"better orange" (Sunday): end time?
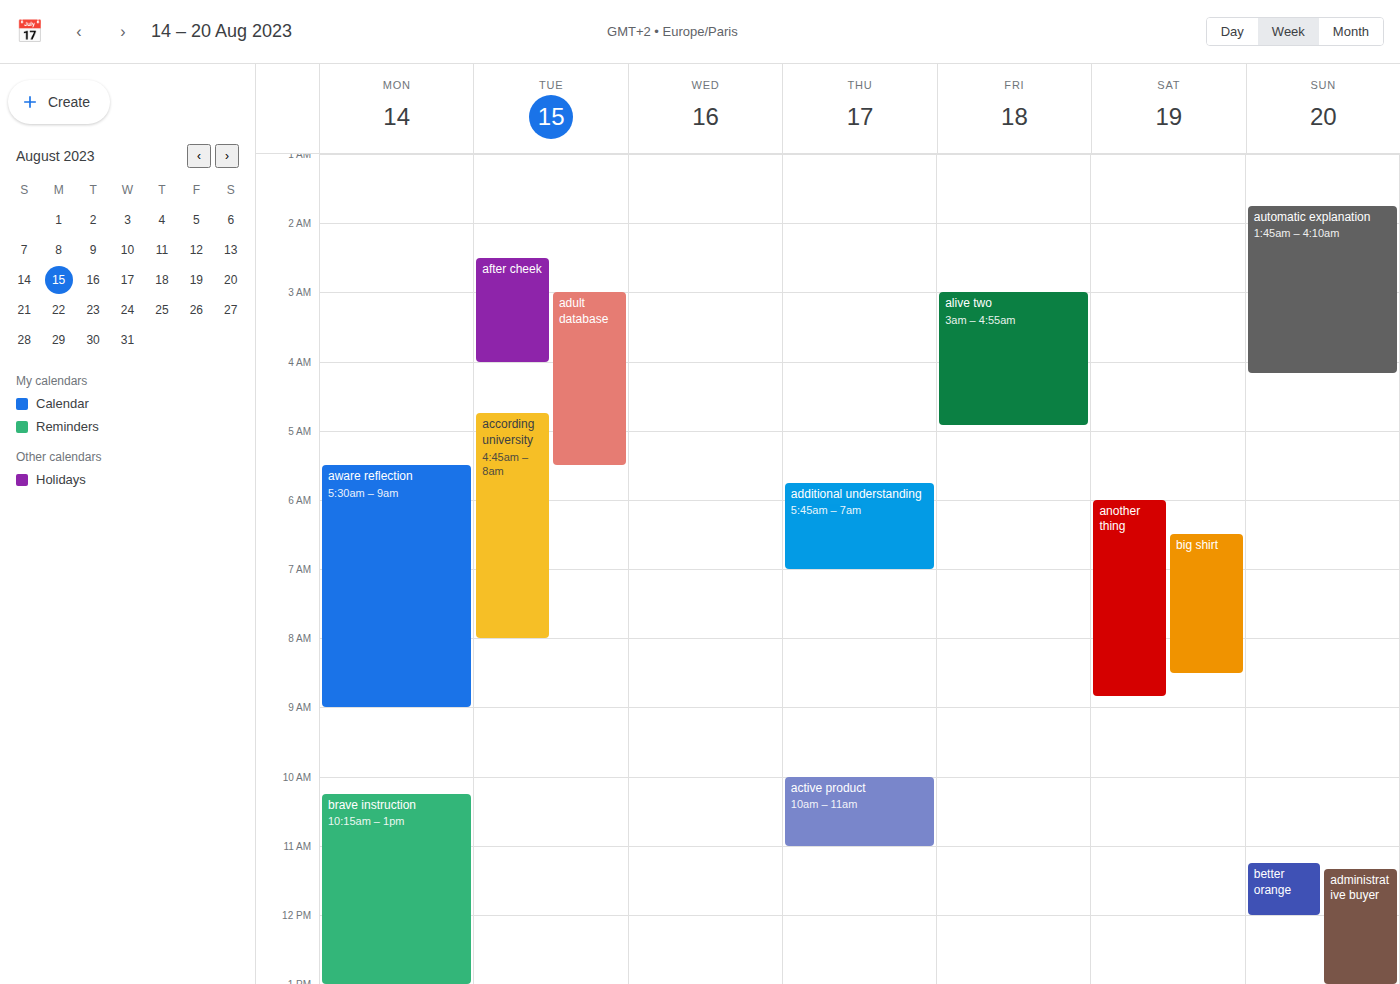
12:00